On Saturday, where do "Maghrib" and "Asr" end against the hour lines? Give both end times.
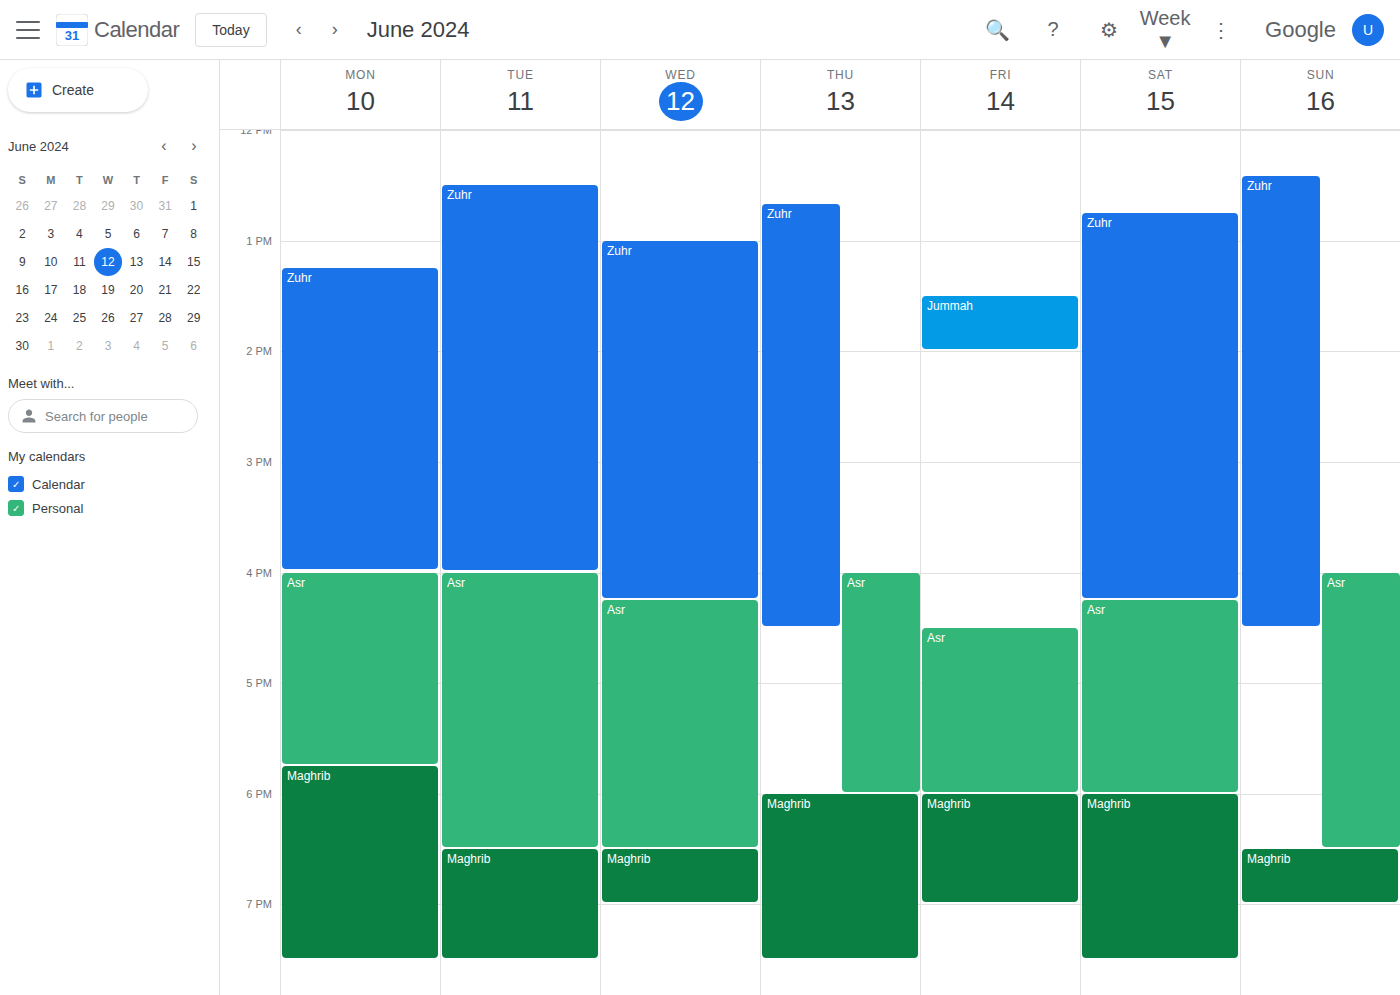
"Maghrib": 7:30 PM, halfway between the 7 PM and 8 PM lines. "Asr": 6:00 PM, exactly on the 6 PM line.